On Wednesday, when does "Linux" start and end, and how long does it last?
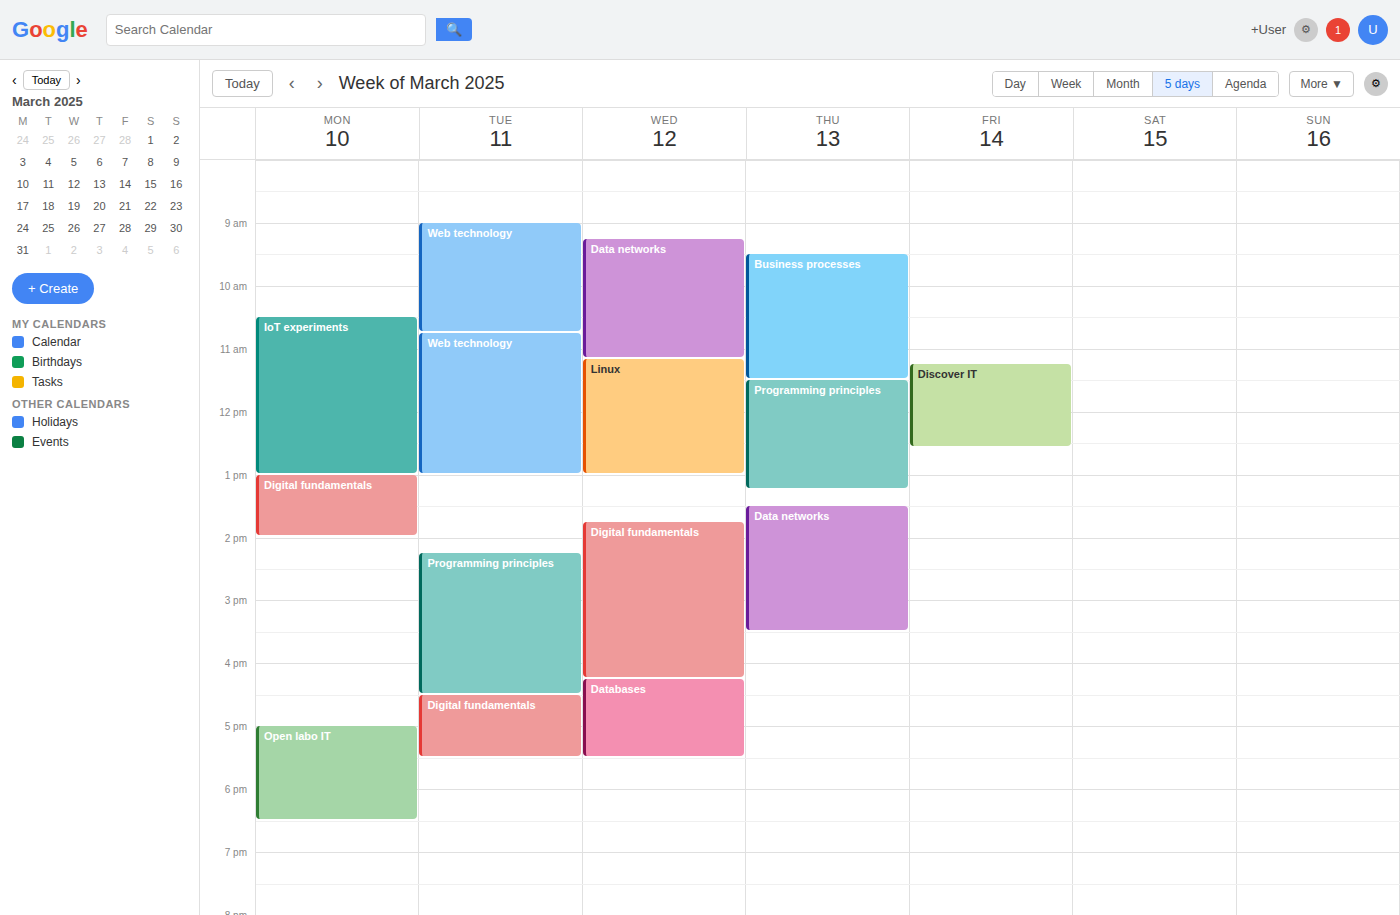
11:10 AM to 1:00 PM, 1 hour 50 minutes